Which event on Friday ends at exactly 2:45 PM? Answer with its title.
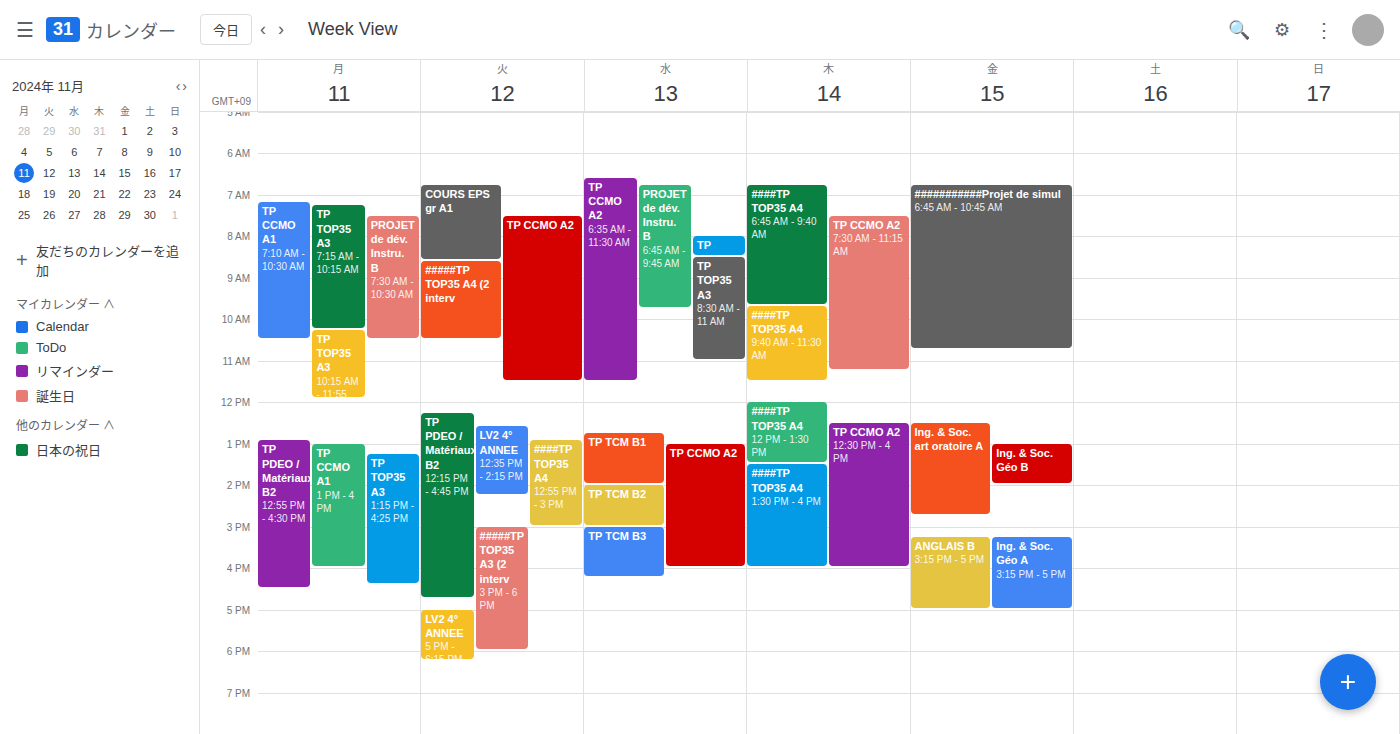
"Ing. & Soc. art oratoire A"